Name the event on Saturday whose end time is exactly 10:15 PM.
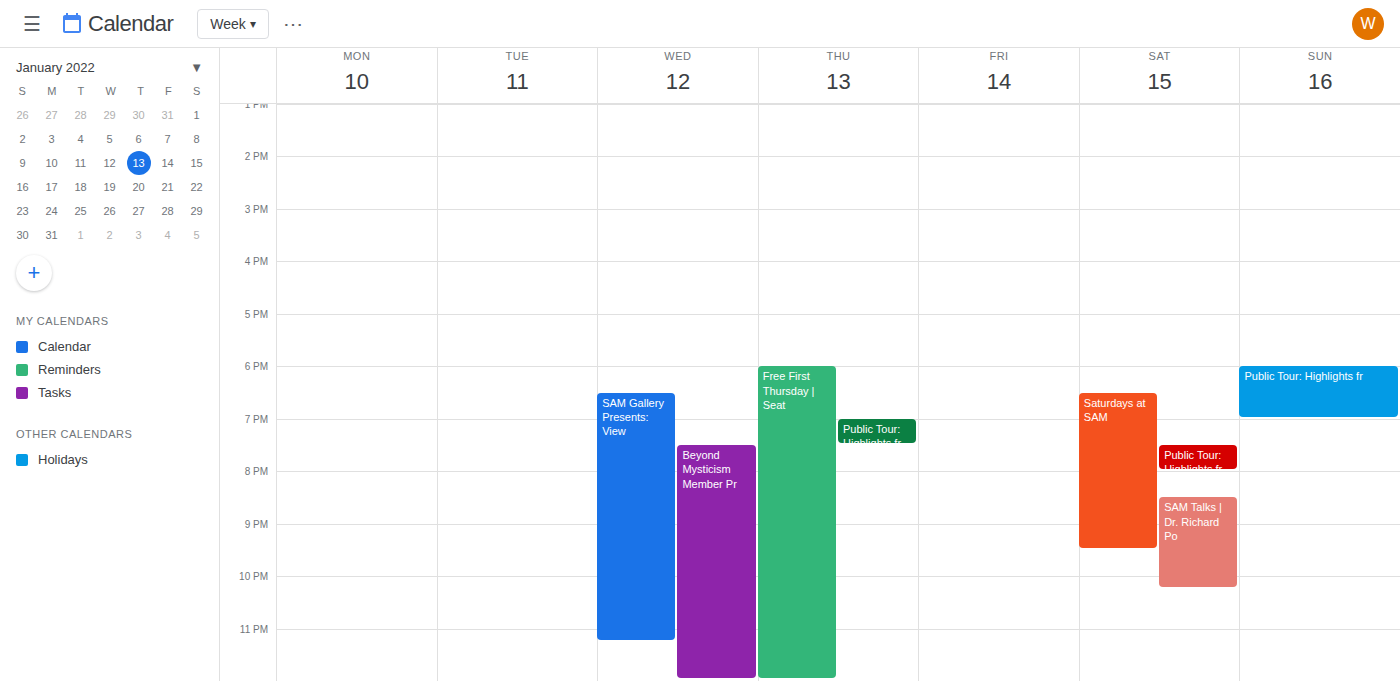
"SAM Talks | Dr. Richard Po"